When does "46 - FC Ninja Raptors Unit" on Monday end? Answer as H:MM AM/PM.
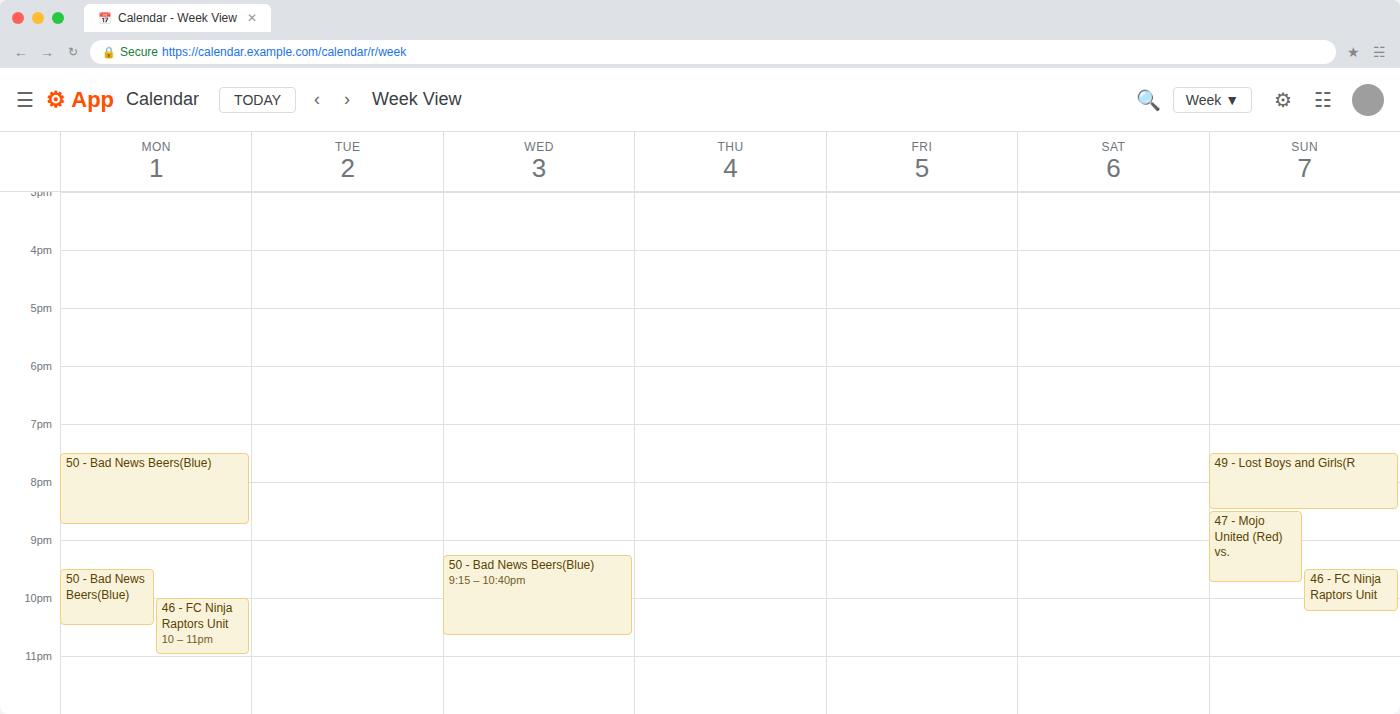
11:00 PM